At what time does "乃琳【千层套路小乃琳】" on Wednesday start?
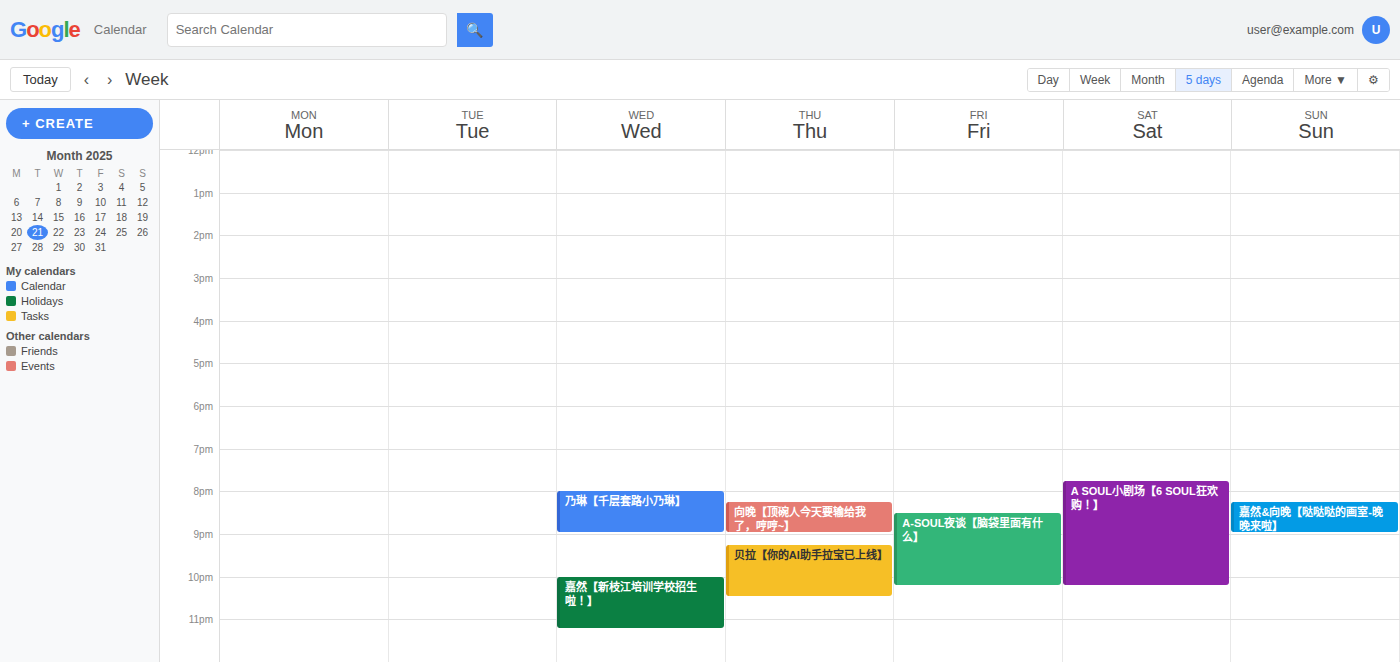
8:00 PM